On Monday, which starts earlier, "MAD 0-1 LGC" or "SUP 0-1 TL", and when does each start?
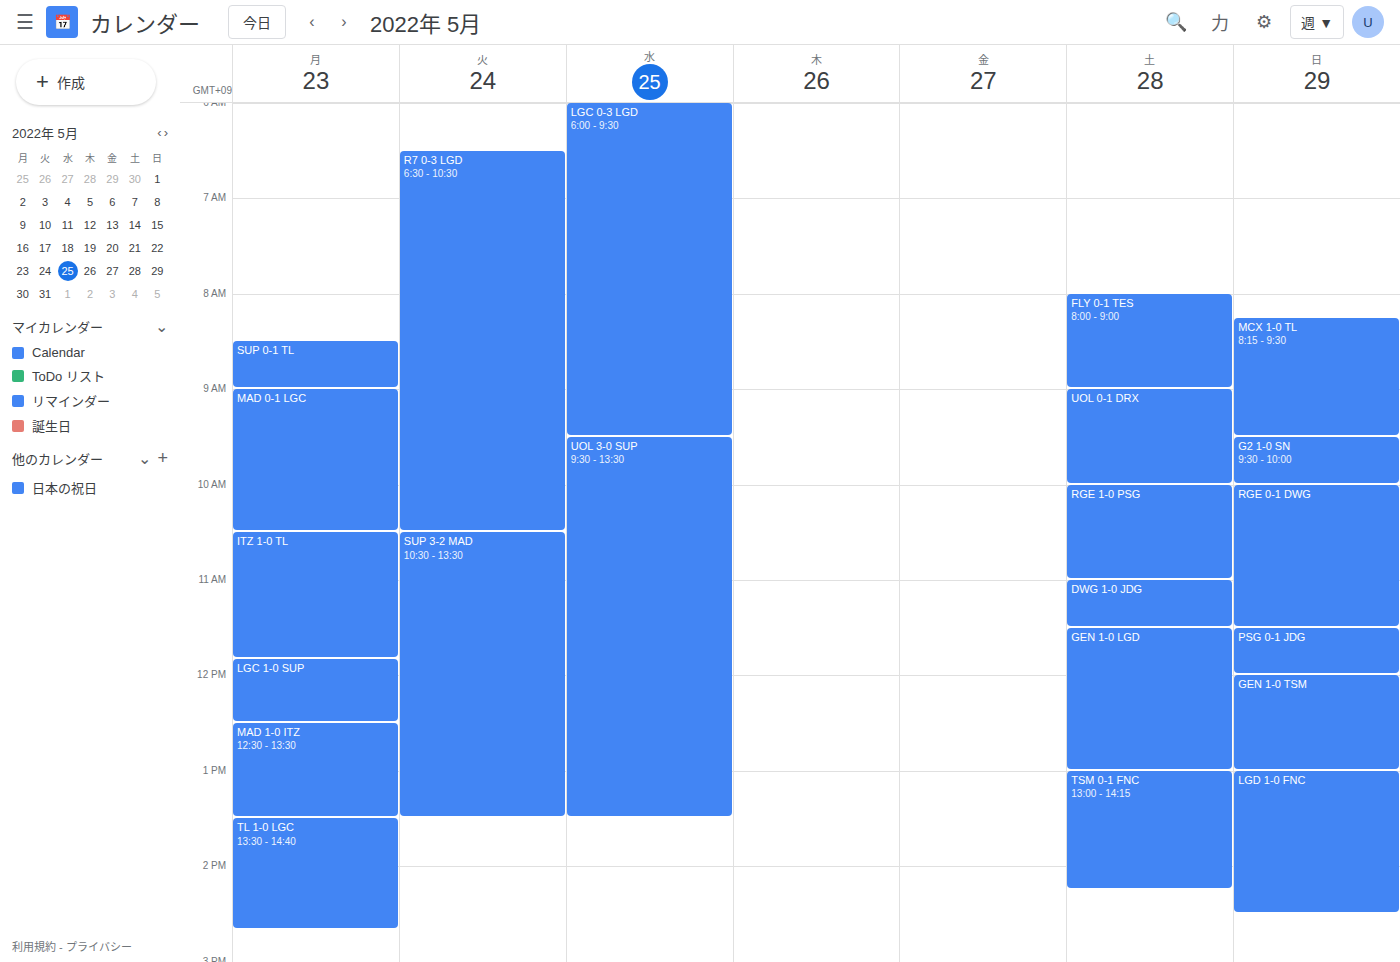
"SUP 0-1 TL" 08:30; "MAD 0-1 LGC" 09:00.